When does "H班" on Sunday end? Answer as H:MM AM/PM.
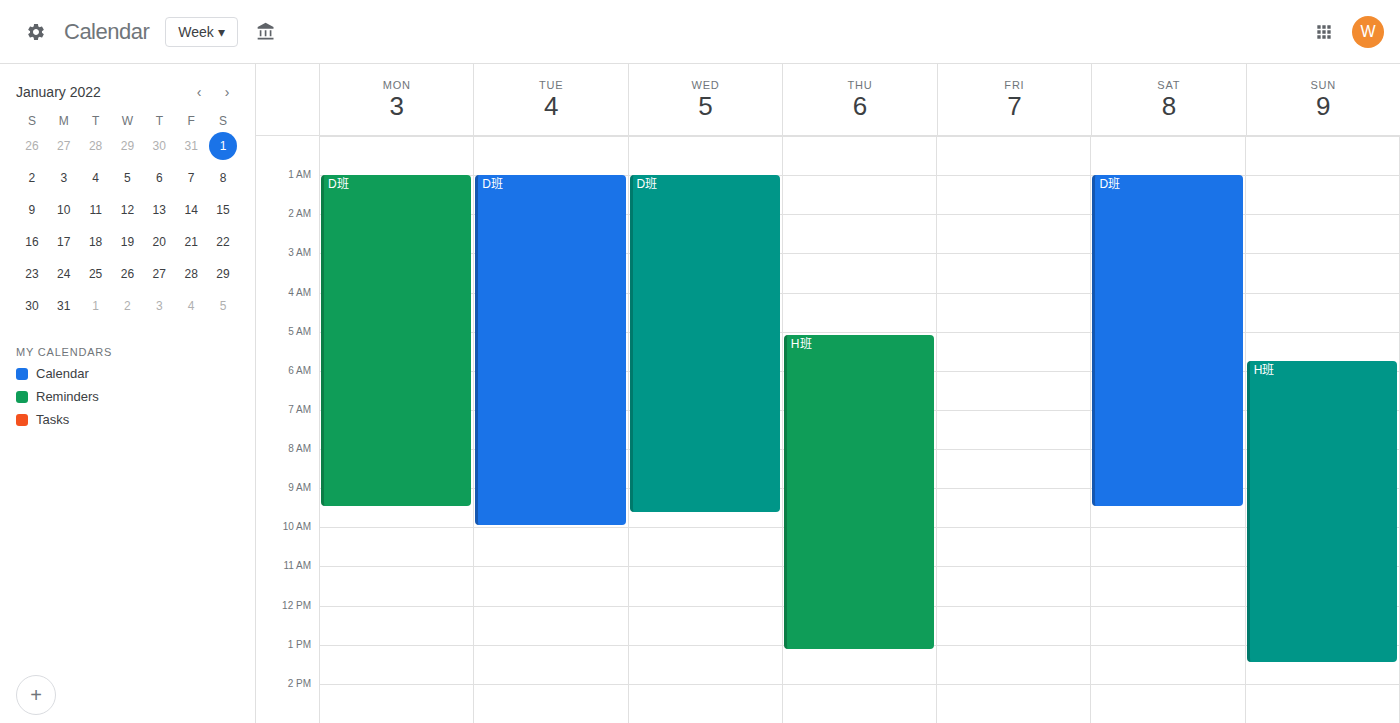
1:30 PM